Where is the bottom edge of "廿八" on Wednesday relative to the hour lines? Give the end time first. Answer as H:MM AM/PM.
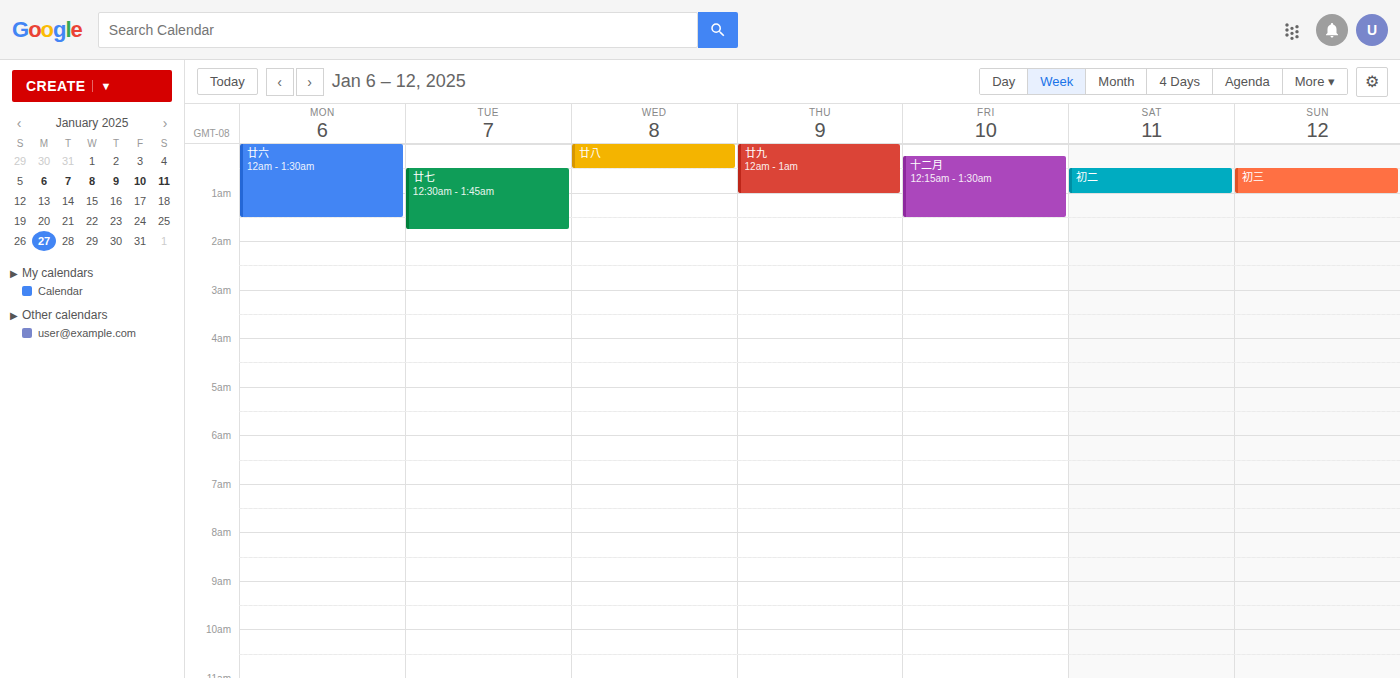
12:30 AM -- halfway between the 12 AM and 1 AM lines.